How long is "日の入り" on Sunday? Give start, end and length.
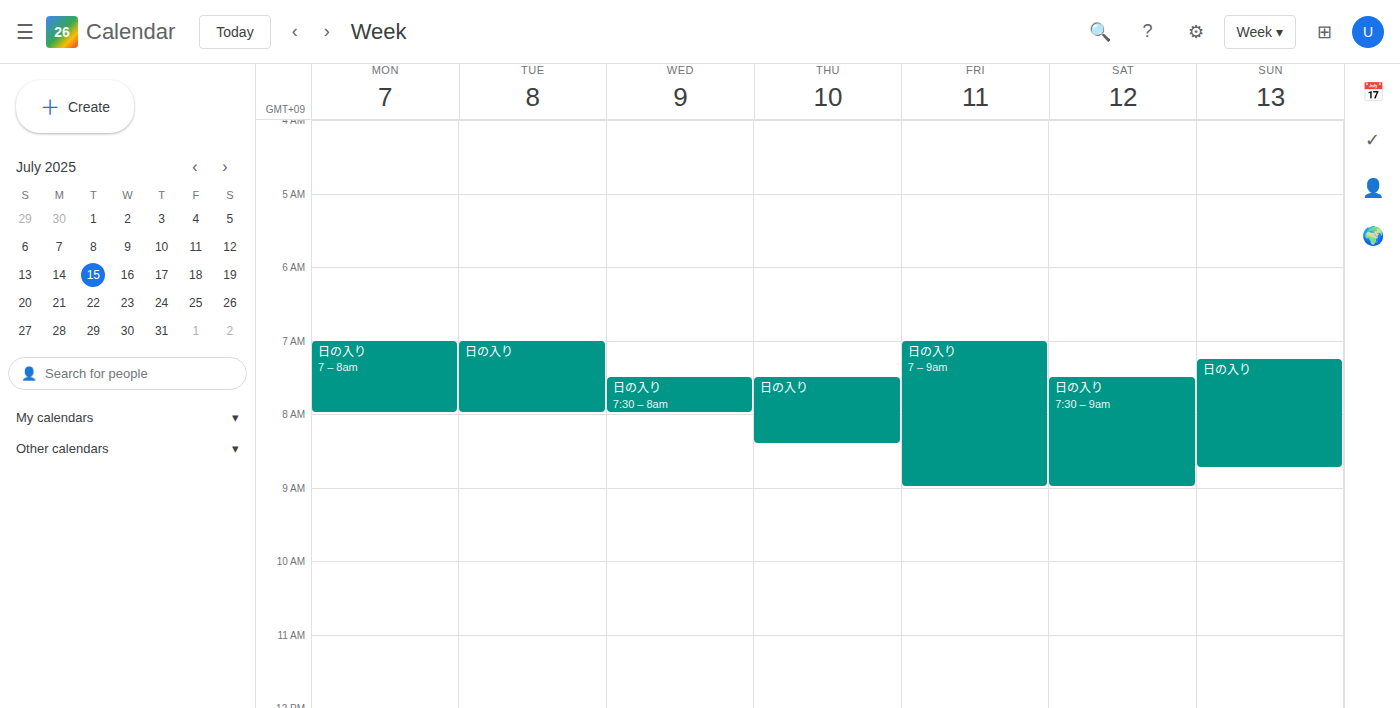
7:15 AM to 8:45 AM, 1 hour 30 minutes